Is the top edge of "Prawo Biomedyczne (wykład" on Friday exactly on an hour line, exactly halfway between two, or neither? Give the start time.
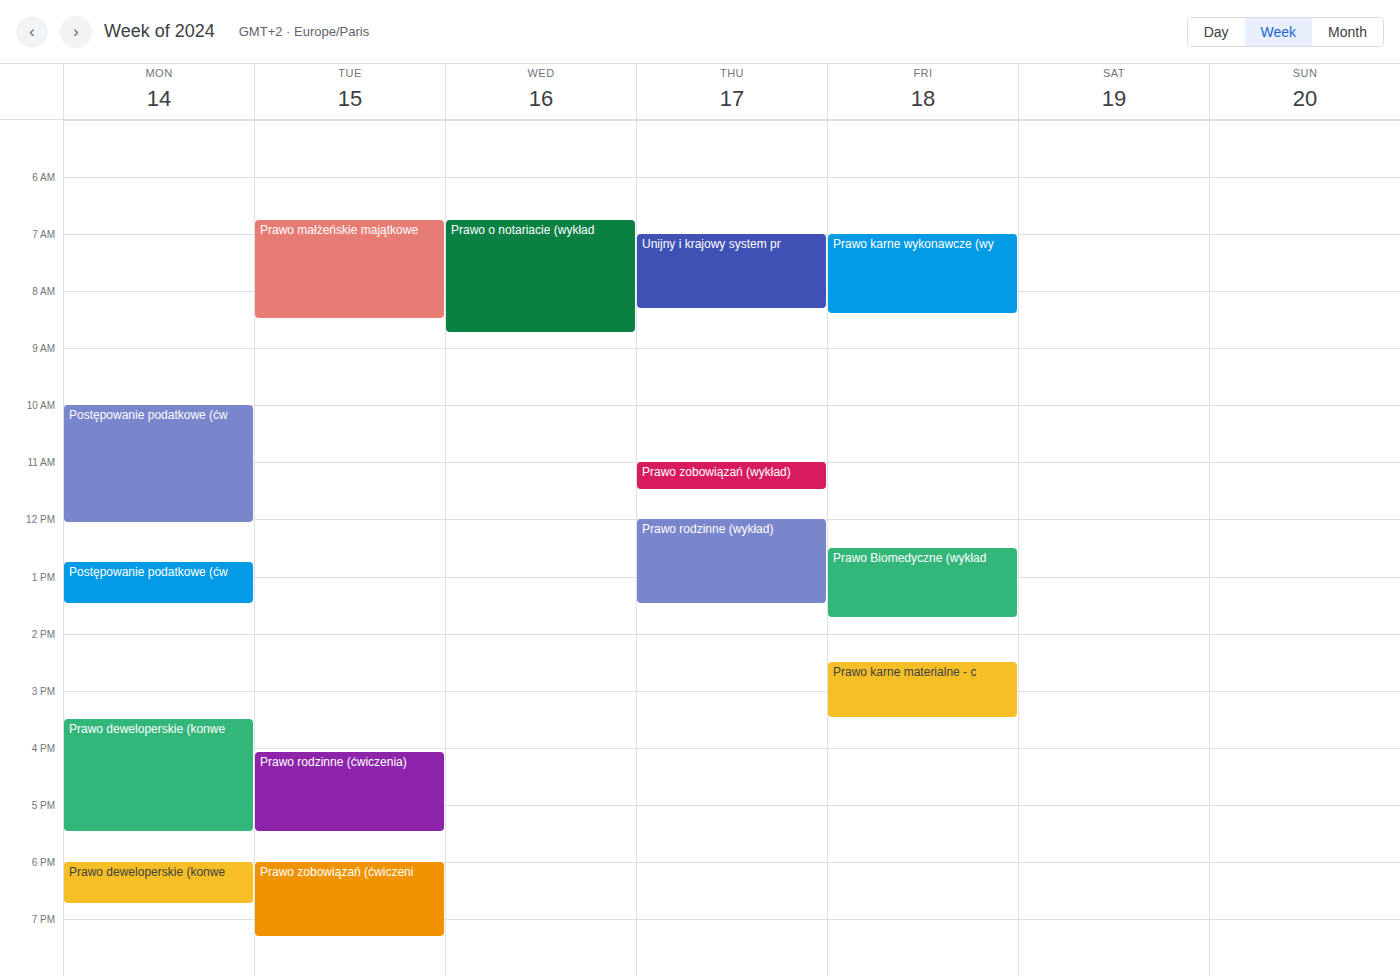
12:30 PM -- halfway between the 12 PM and 1 PM lines.